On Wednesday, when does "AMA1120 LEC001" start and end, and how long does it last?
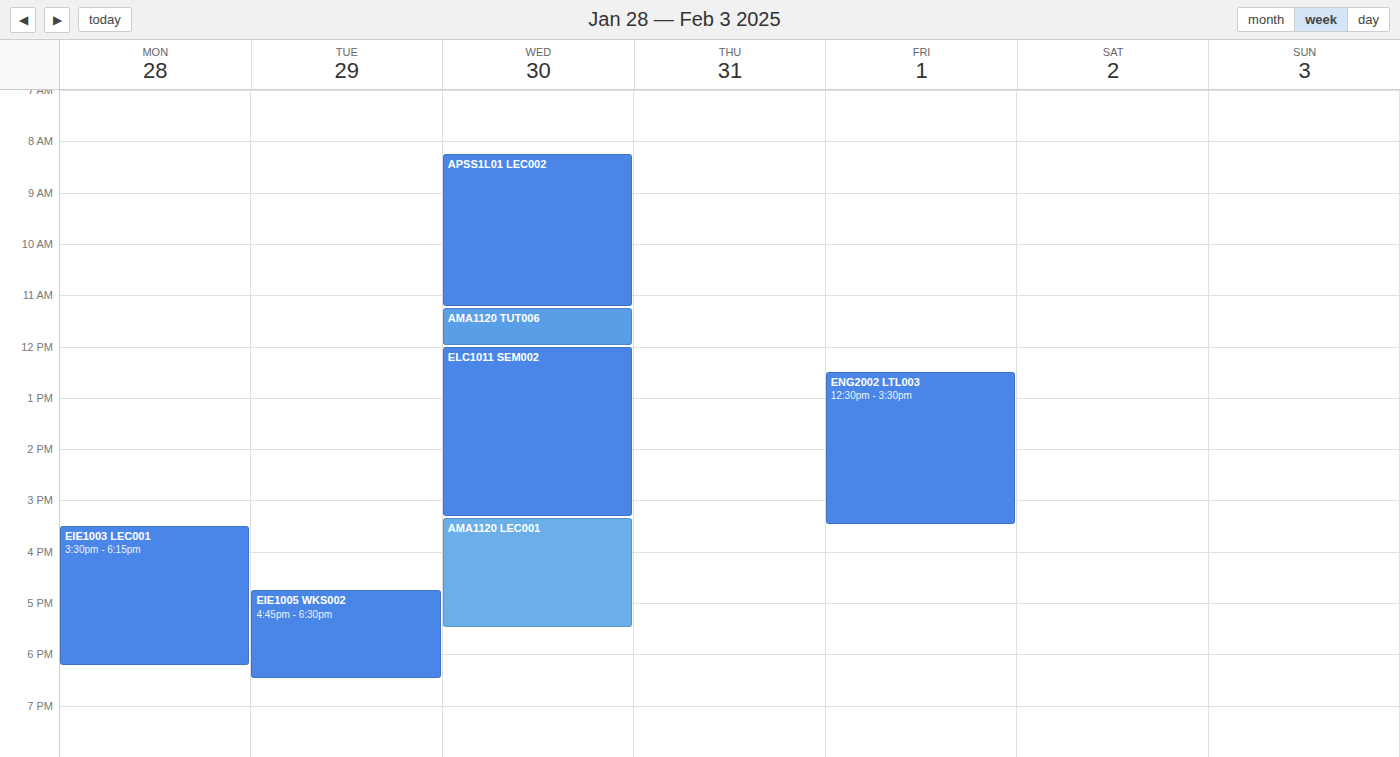
3:20 PM to 5:30 PM, 2 hours 10 minutes